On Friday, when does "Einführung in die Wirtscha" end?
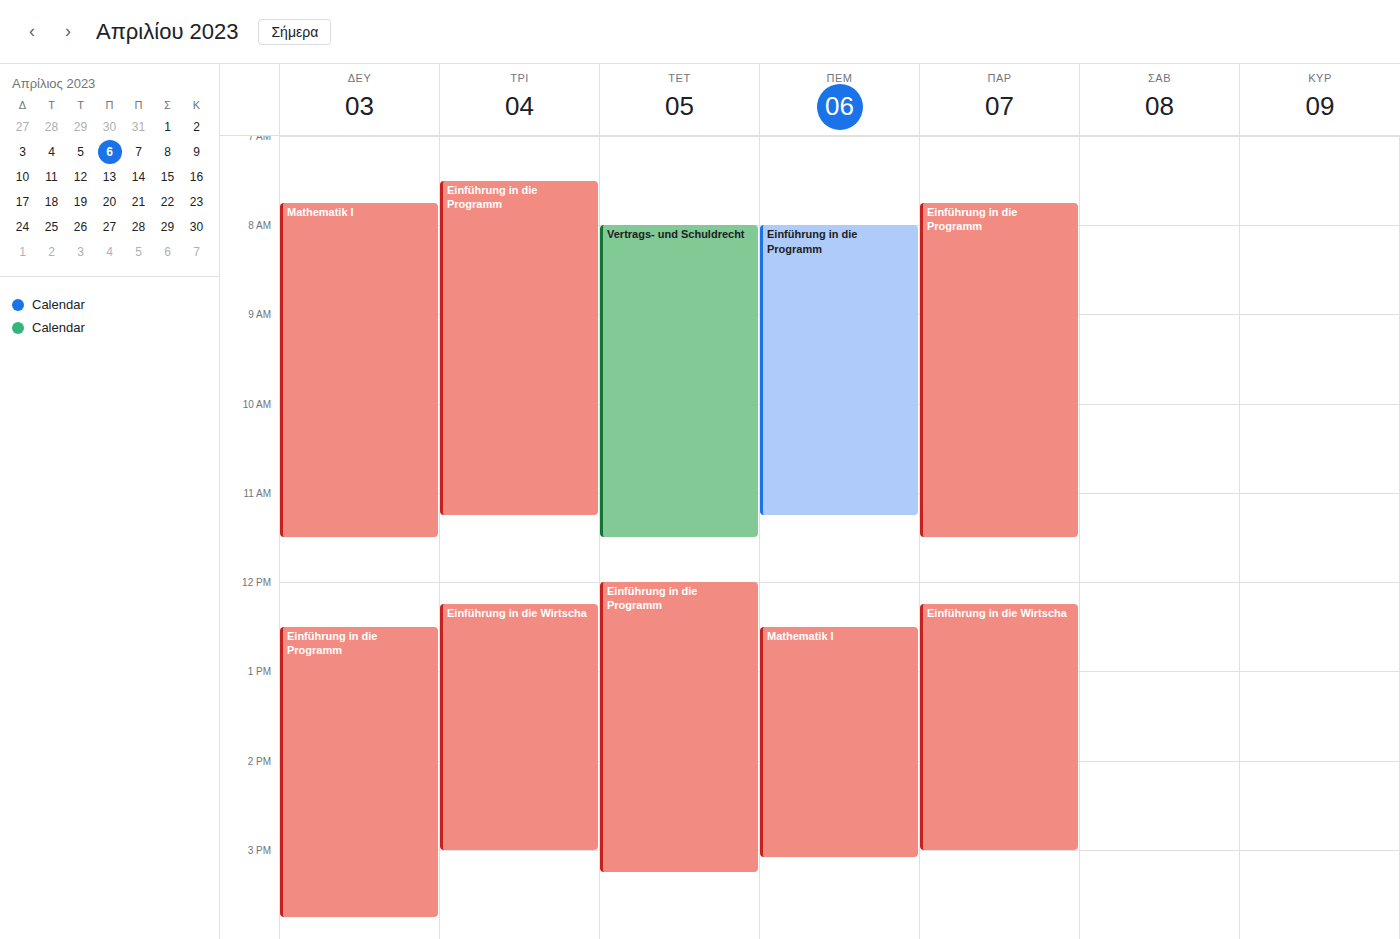
3:00 PM